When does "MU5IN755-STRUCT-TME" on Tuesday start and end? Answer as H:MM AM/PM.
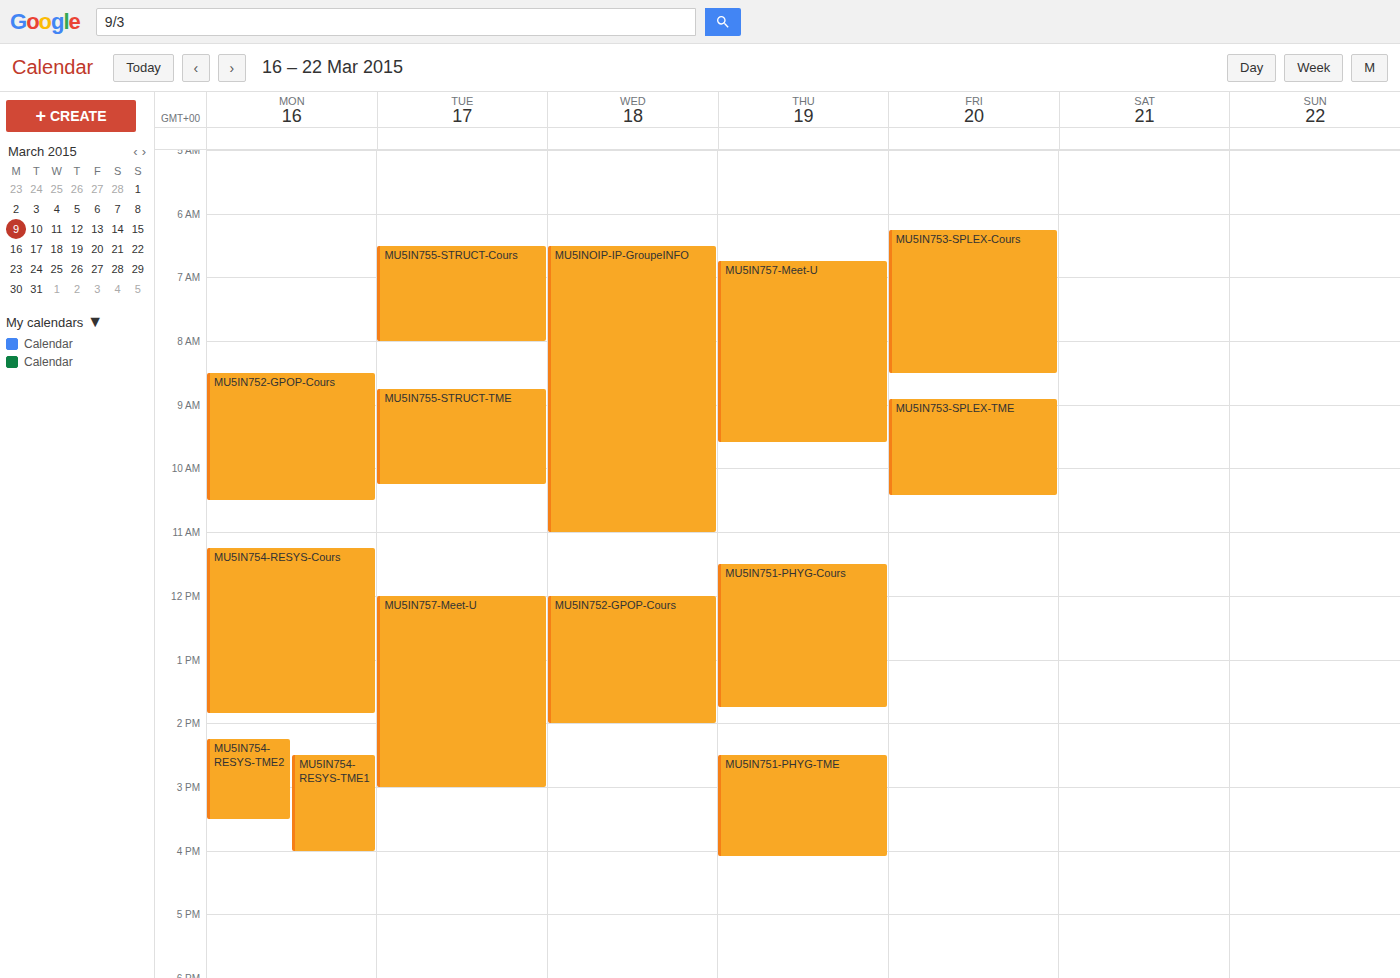
8:45 AM to 10:15 AM